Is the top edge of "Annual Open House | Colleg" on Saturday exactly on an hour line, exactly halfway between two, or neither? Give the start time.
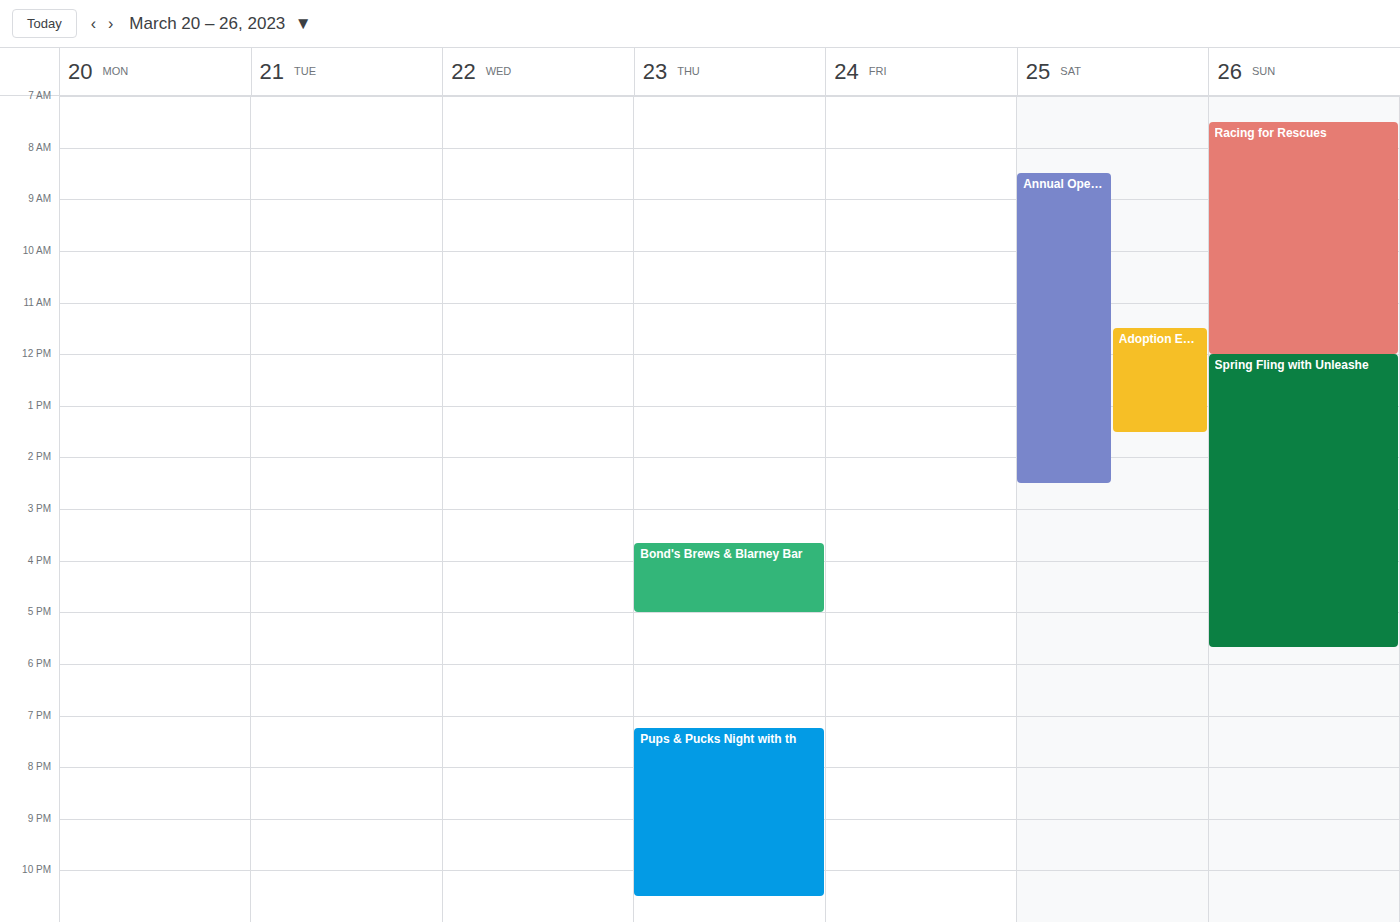
8:30 AM -- halfway between the 8 AM and 9 AM lines.